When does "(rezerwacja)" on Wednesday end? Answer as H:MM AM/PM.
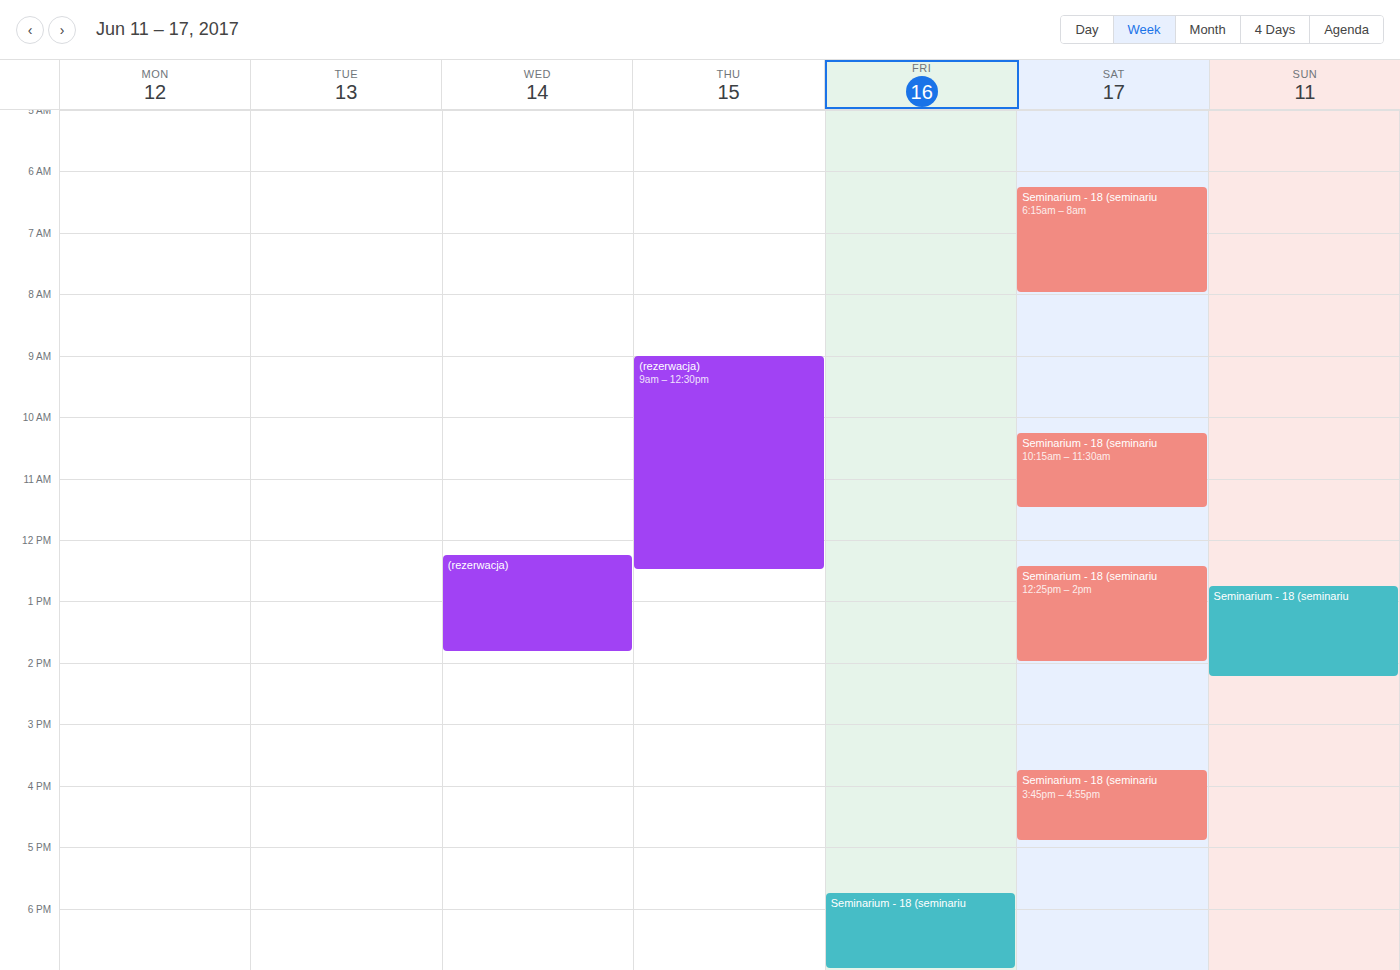
1:50 PM